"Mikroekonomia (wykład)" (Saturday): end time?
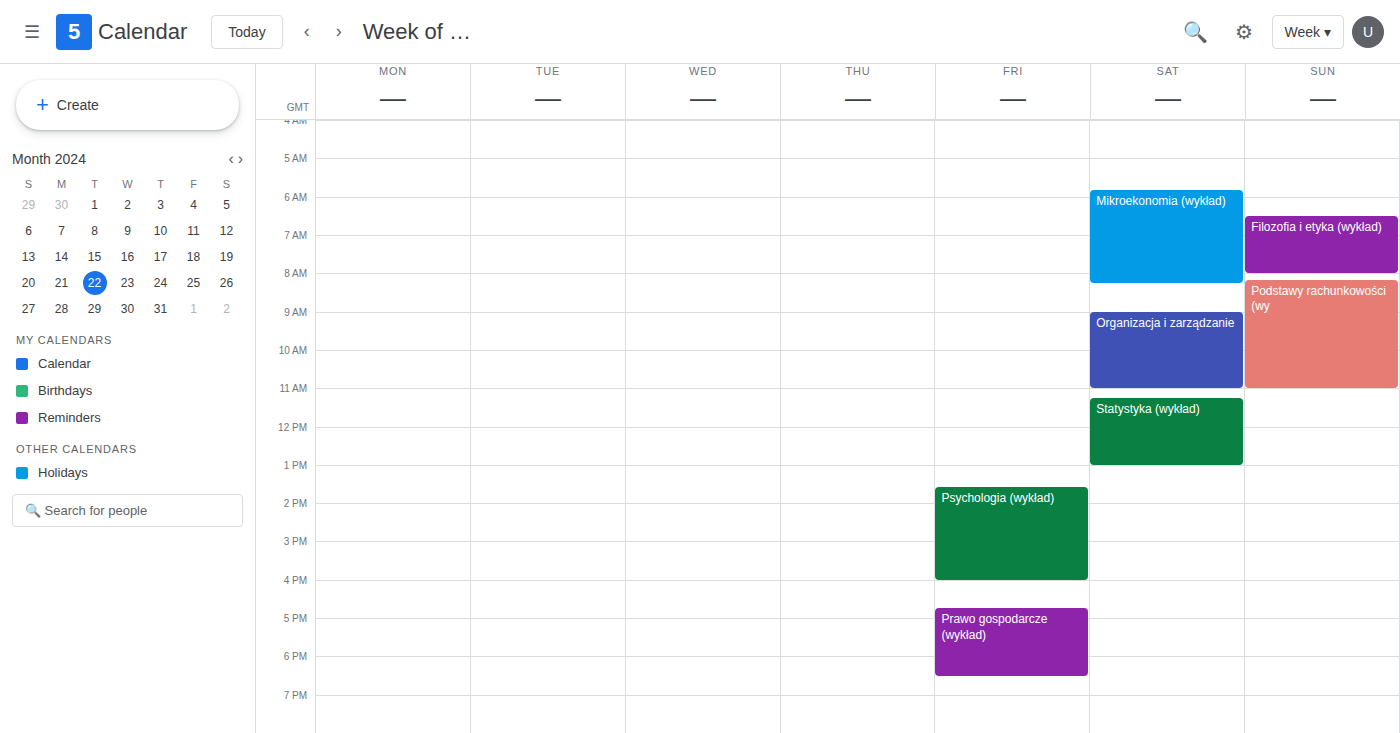
8:15 AM